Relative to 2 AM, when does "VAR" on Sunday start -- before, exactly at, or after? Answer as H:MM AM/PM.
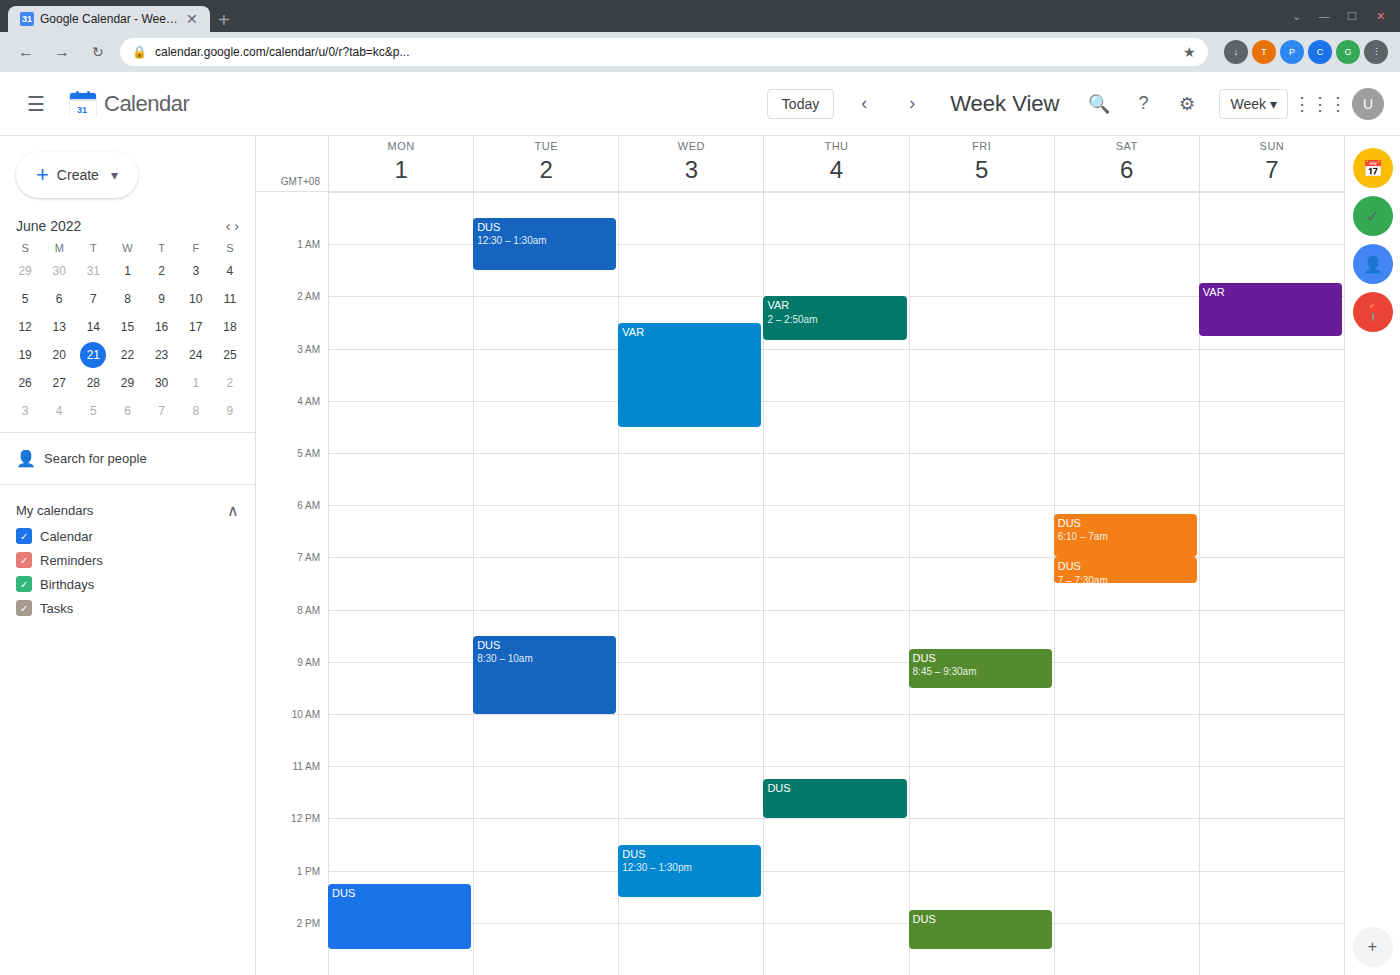
1:45 AM -- before 2 AM, 15 minutes above the 2 AM line.